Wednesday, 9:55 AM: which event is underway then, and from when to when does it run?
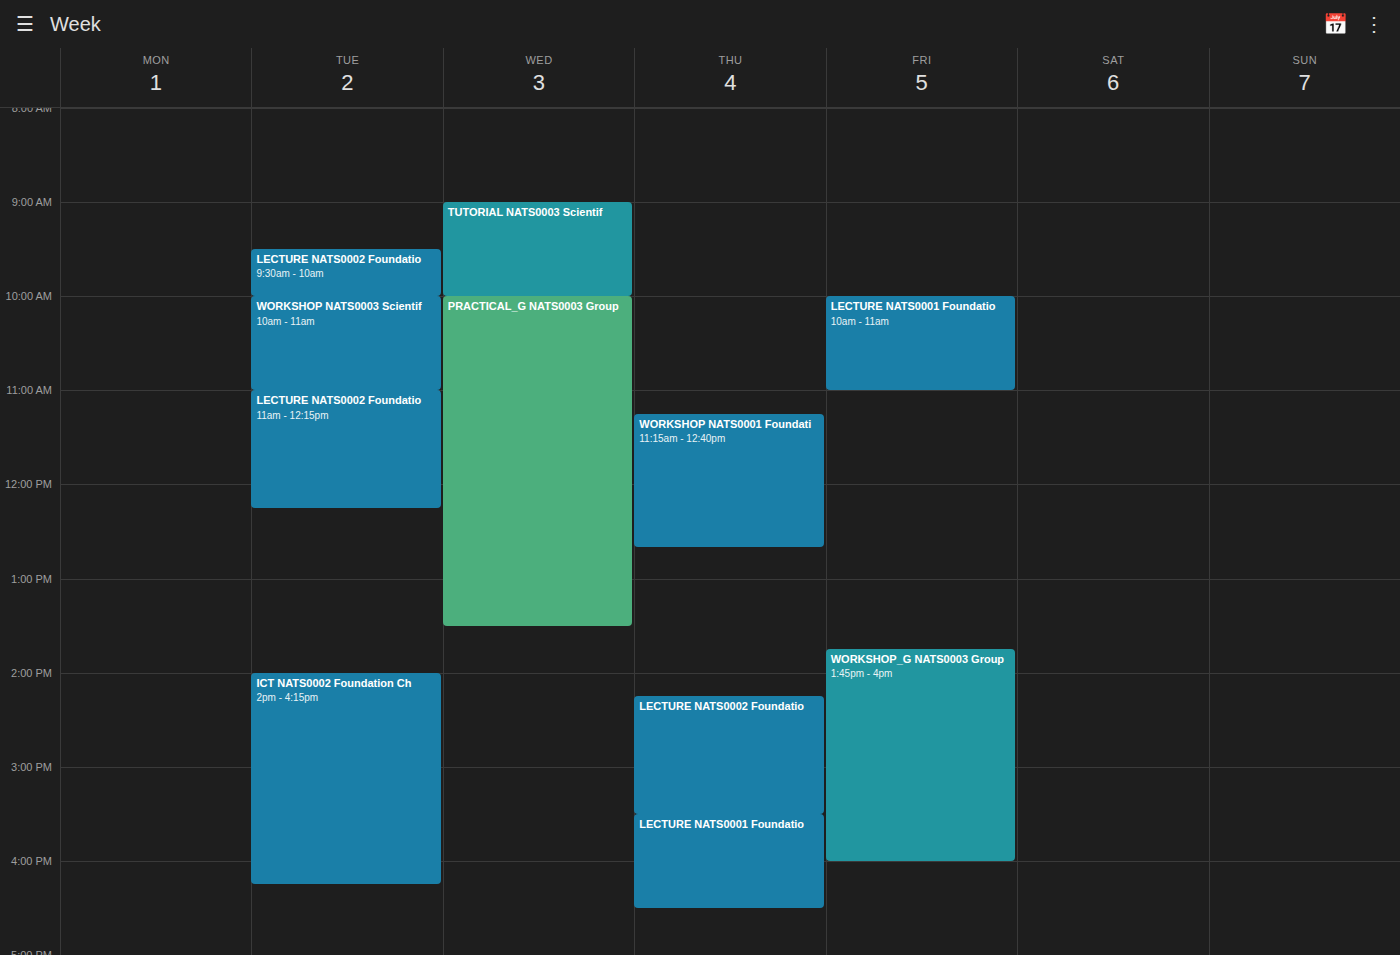
"TUTORIAL NATS0003 Scientif", 9:00 AM to 10:00 AM